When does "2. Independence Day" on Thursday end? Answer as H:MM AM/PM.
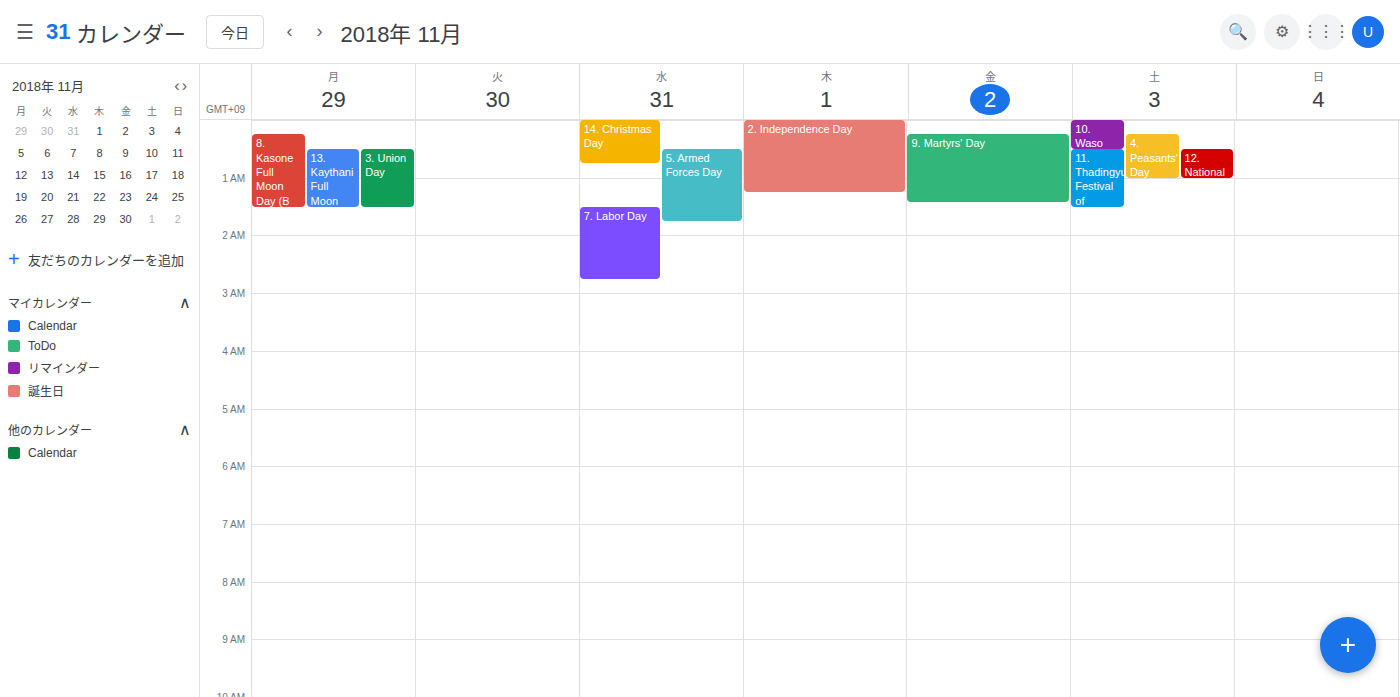
1:15 AM